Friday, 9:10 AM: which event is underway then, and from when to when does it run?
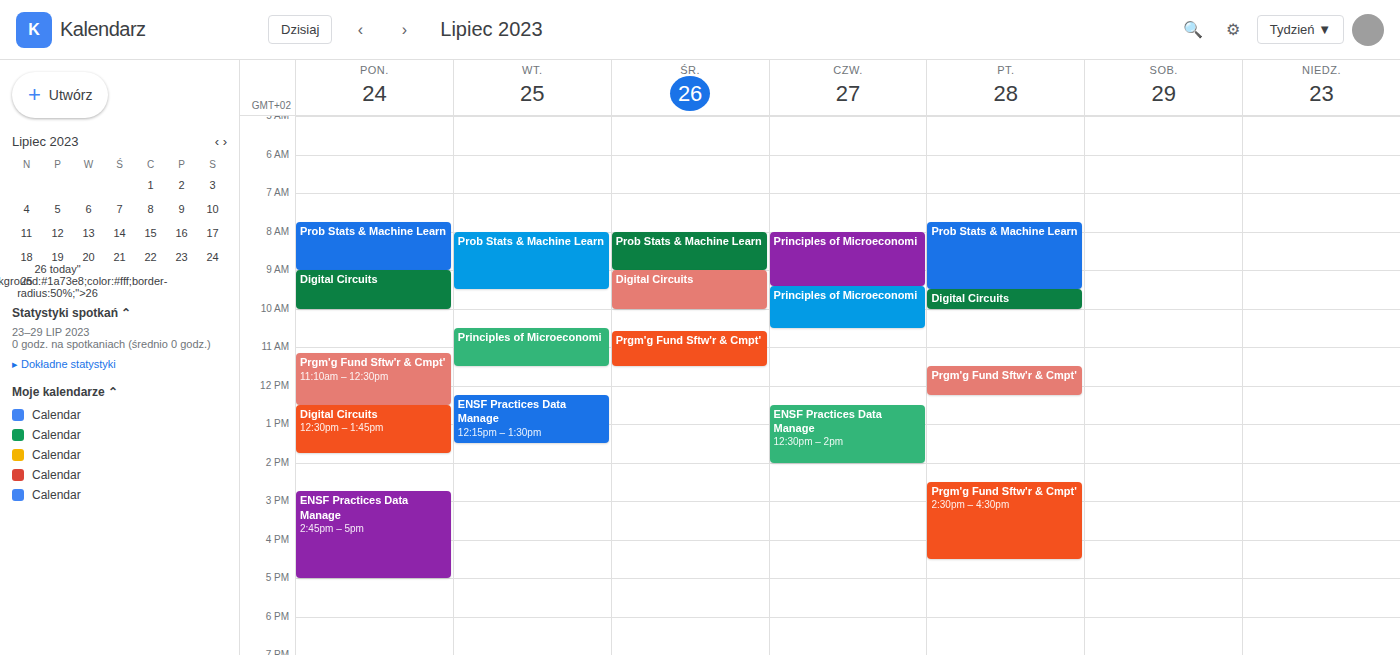
"Prob Stats & Machine Learn", 7:45 AM to 9:30 AM